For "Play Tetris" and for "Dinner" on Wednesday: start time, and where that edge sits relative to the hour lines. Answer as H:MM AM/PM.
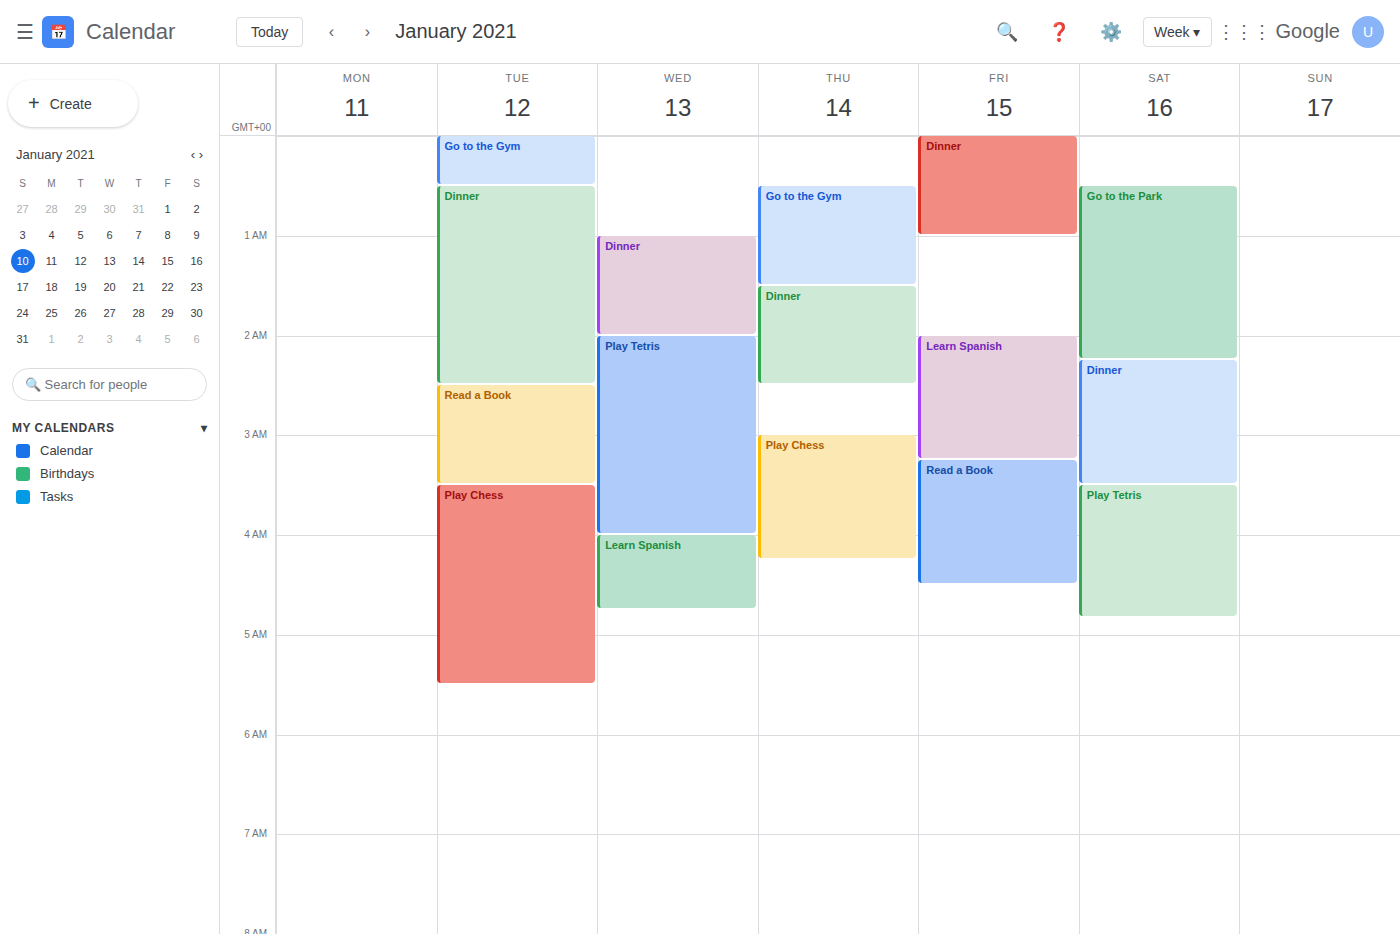
"Play Tetris": 2:00 AM, exactly on the 2 AM line. "Dinner": 1:00 AM, exactly on the 1 AM line.